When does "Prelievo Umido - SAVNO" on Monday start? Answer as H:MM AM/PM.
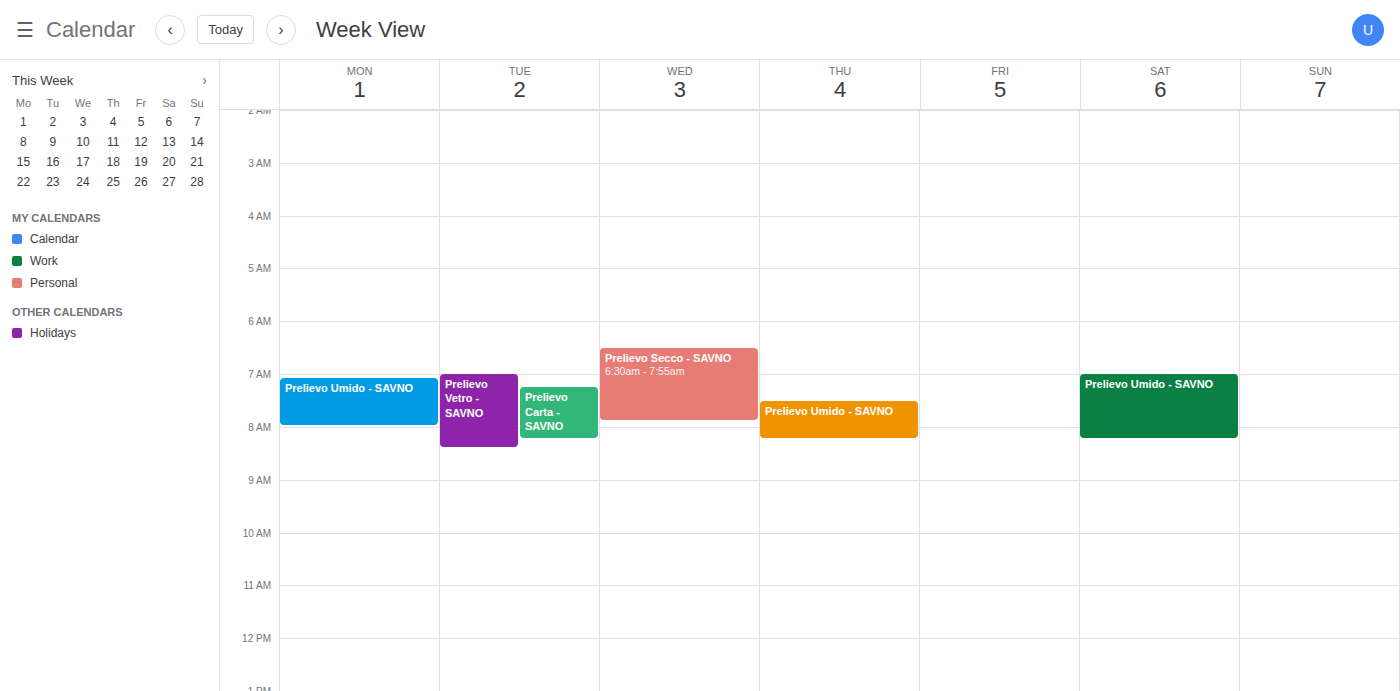
7:05 AM